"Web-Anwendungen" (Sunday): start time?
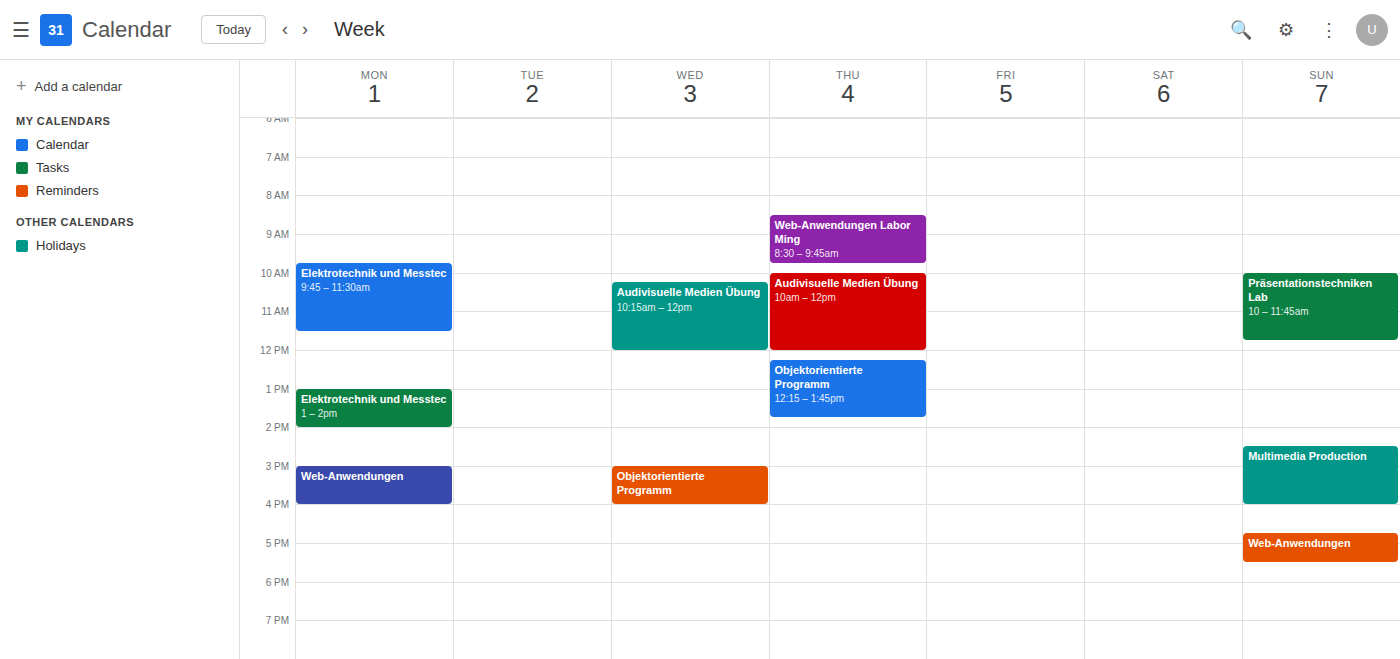
4:45 PM